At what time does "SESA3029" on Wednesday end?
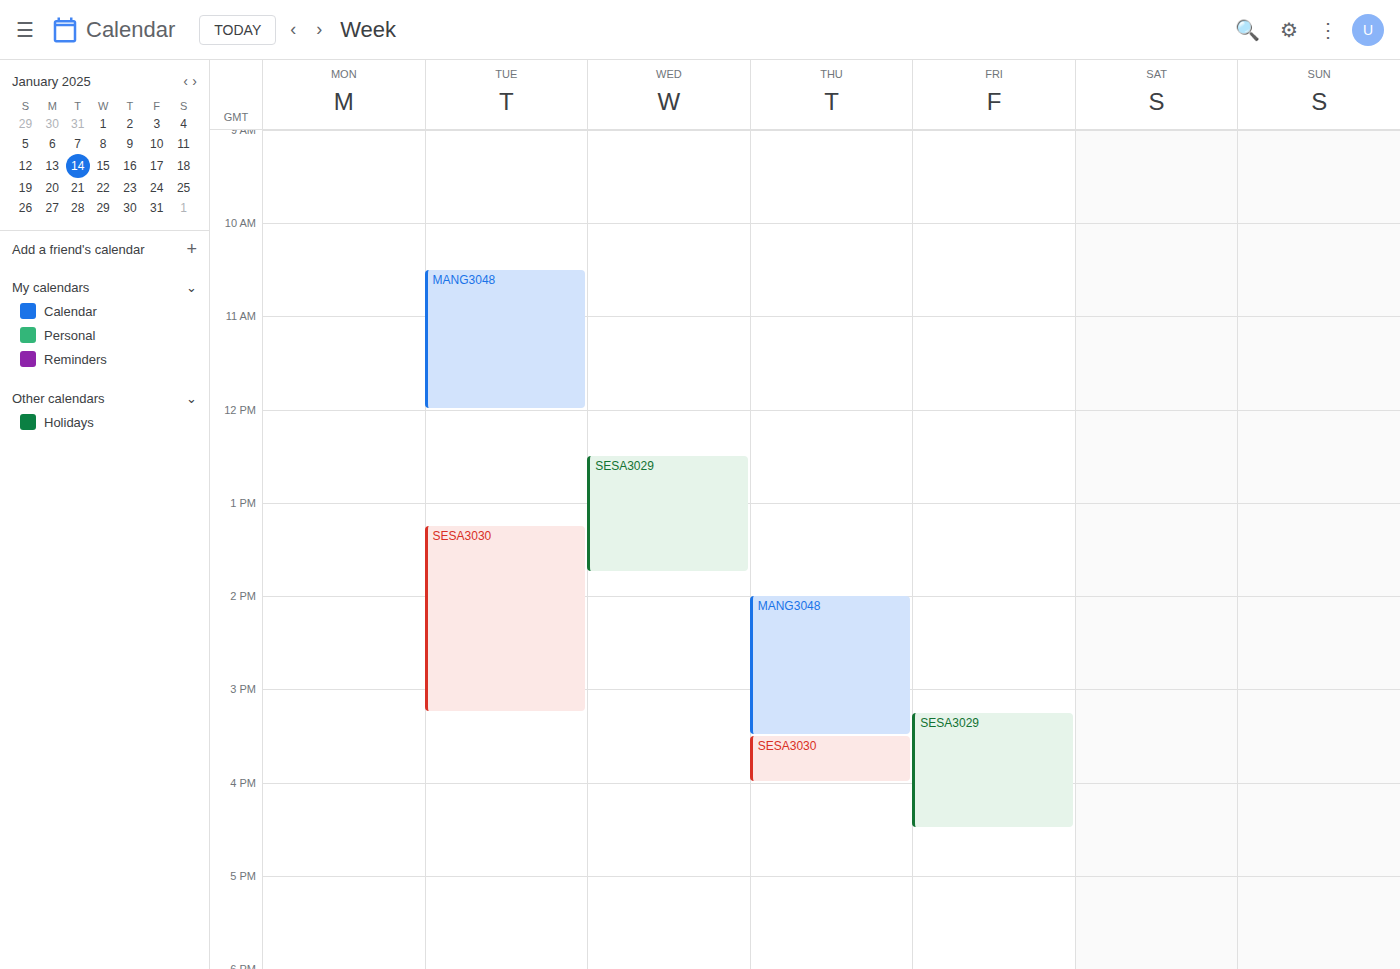
1:45 PM